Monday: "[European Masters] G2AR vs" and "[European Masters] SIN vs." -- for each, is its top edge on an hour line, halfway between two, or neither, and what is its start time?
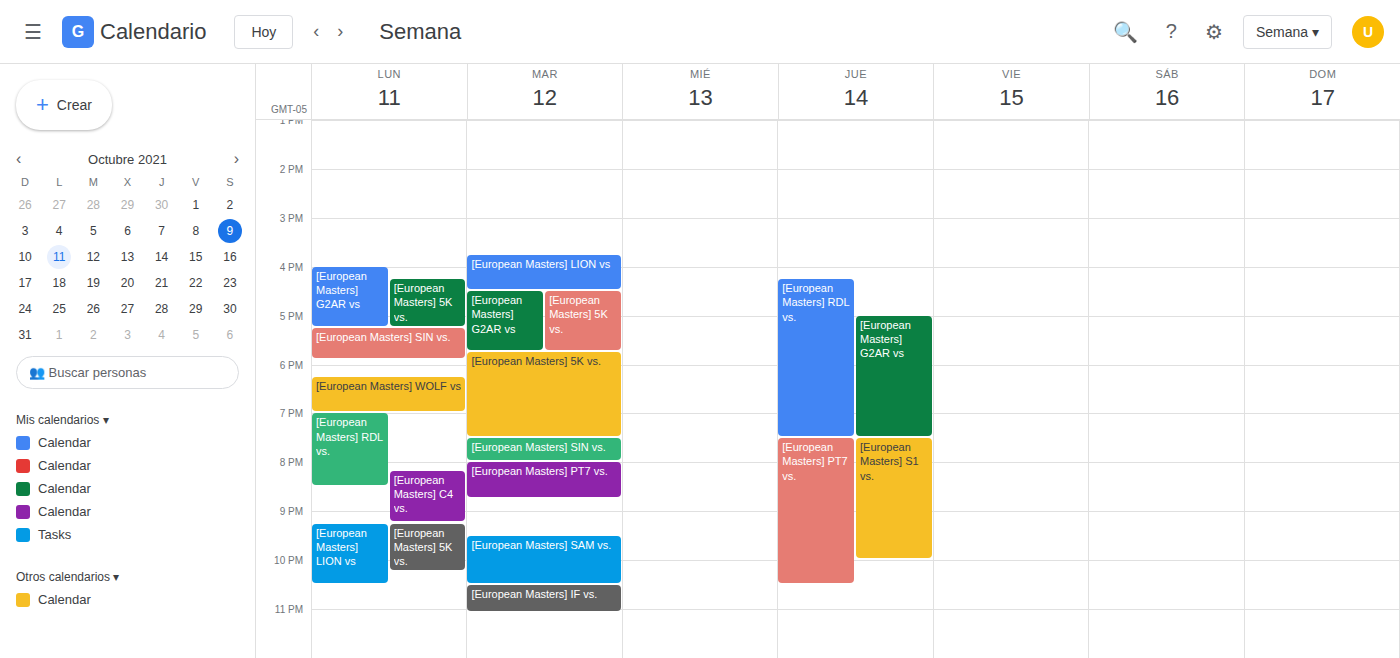
"[European Masters] G2AR vs": 4:00 PM, exactly on the 4 PM line. "[European Masters] SIN vs.": 5:15 PM, neither: a quarter of the way from the 5 PM line to the 6 PM line.